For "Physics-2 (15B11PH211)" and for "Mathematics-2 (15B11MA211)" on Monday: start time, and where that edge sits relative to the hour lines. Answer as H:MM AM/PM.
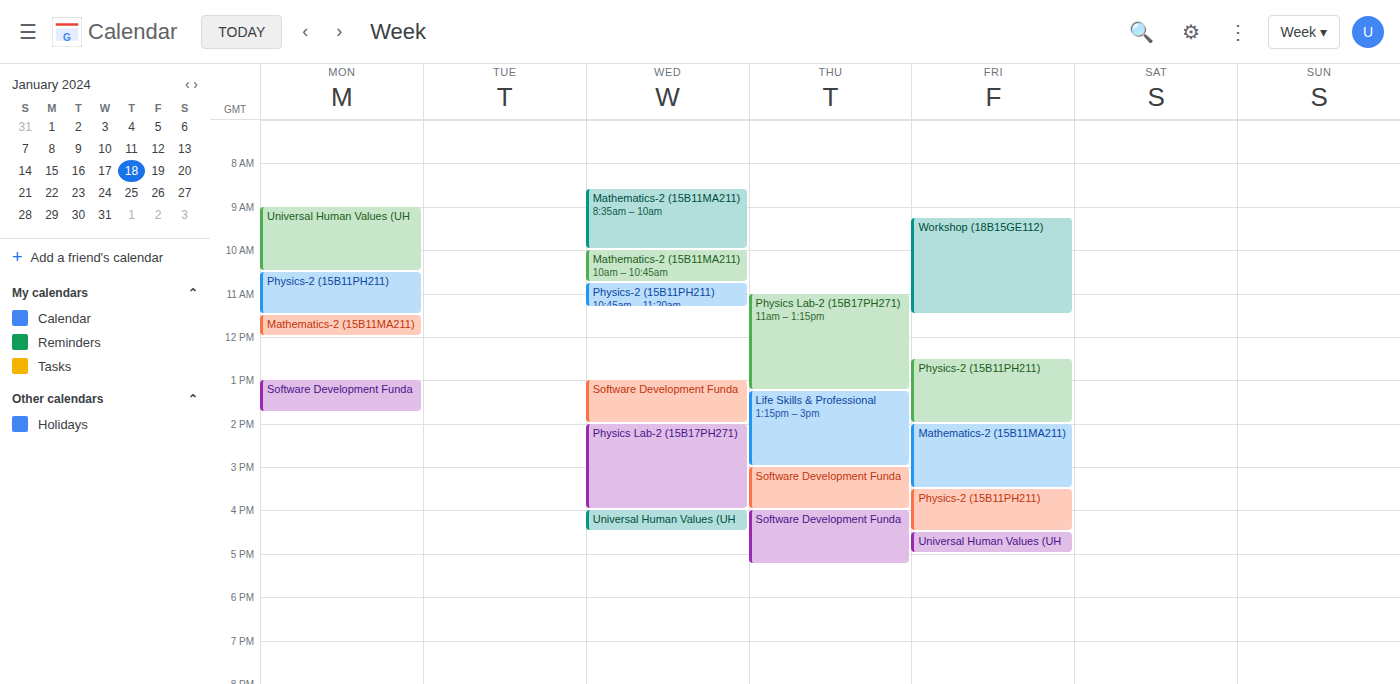
"Physics-2 (15B11PH211)": 10:30 AM, halfway between the 10 AM and 11 AM lines. "Mathematics-2 (15B11MA211)": 11:30 AM, halfway between the 11 AM and 12 PM lines.